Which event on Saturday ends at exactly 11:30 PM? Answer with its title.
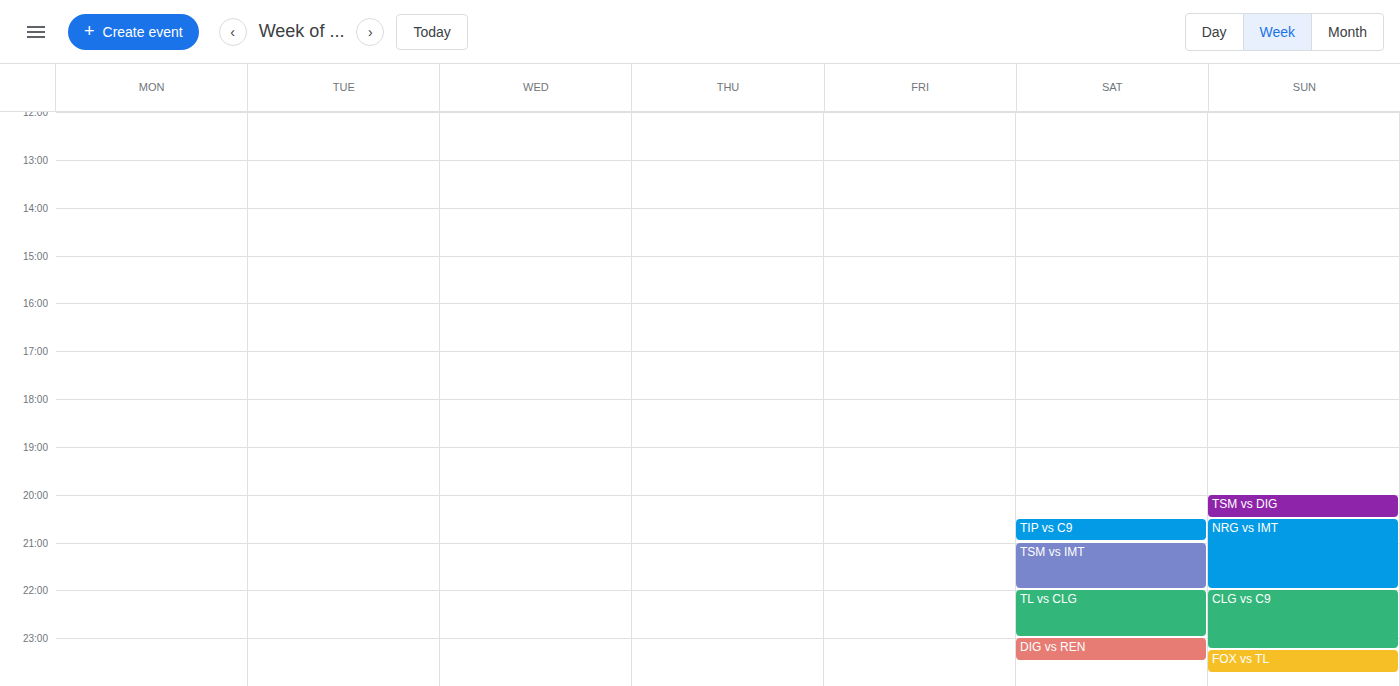
"DIG vs REN"